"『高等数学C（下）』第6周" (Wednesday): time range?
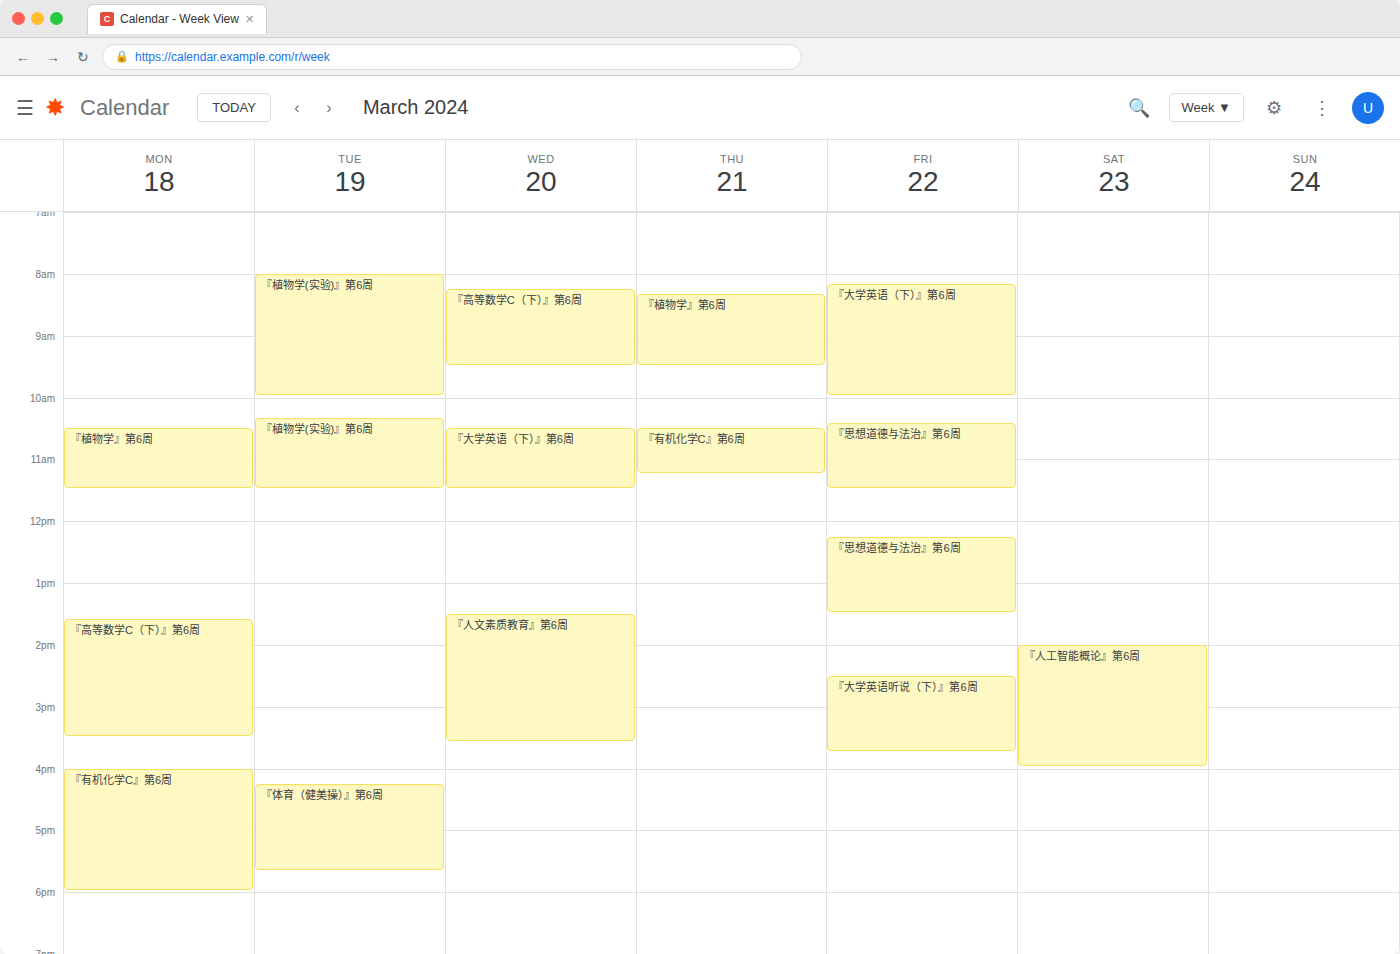
8:15 AM to 9:30 AM